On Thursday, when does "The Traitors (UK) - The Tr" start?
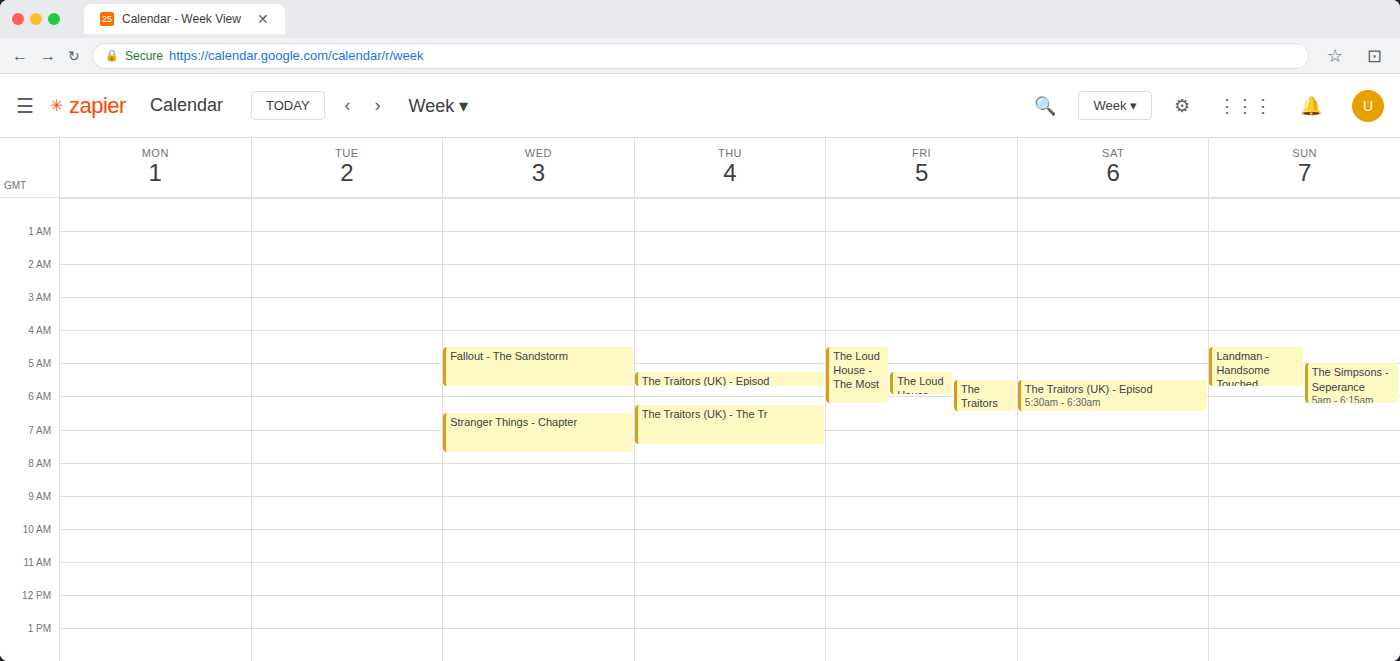
06:15